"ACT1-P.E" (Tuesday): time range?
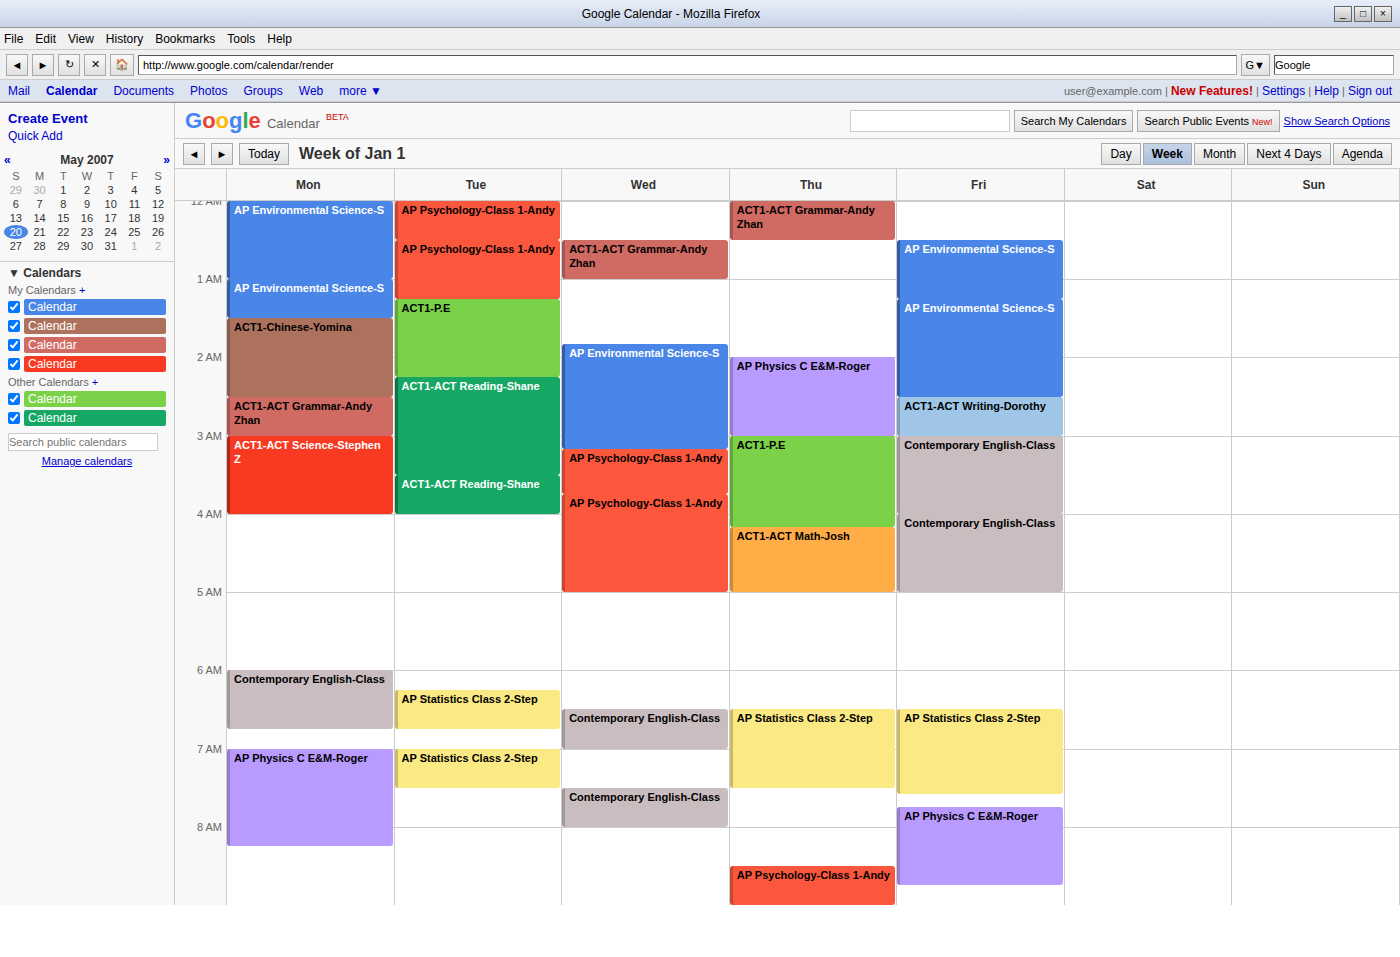
1:15 AM to 2:15 AM